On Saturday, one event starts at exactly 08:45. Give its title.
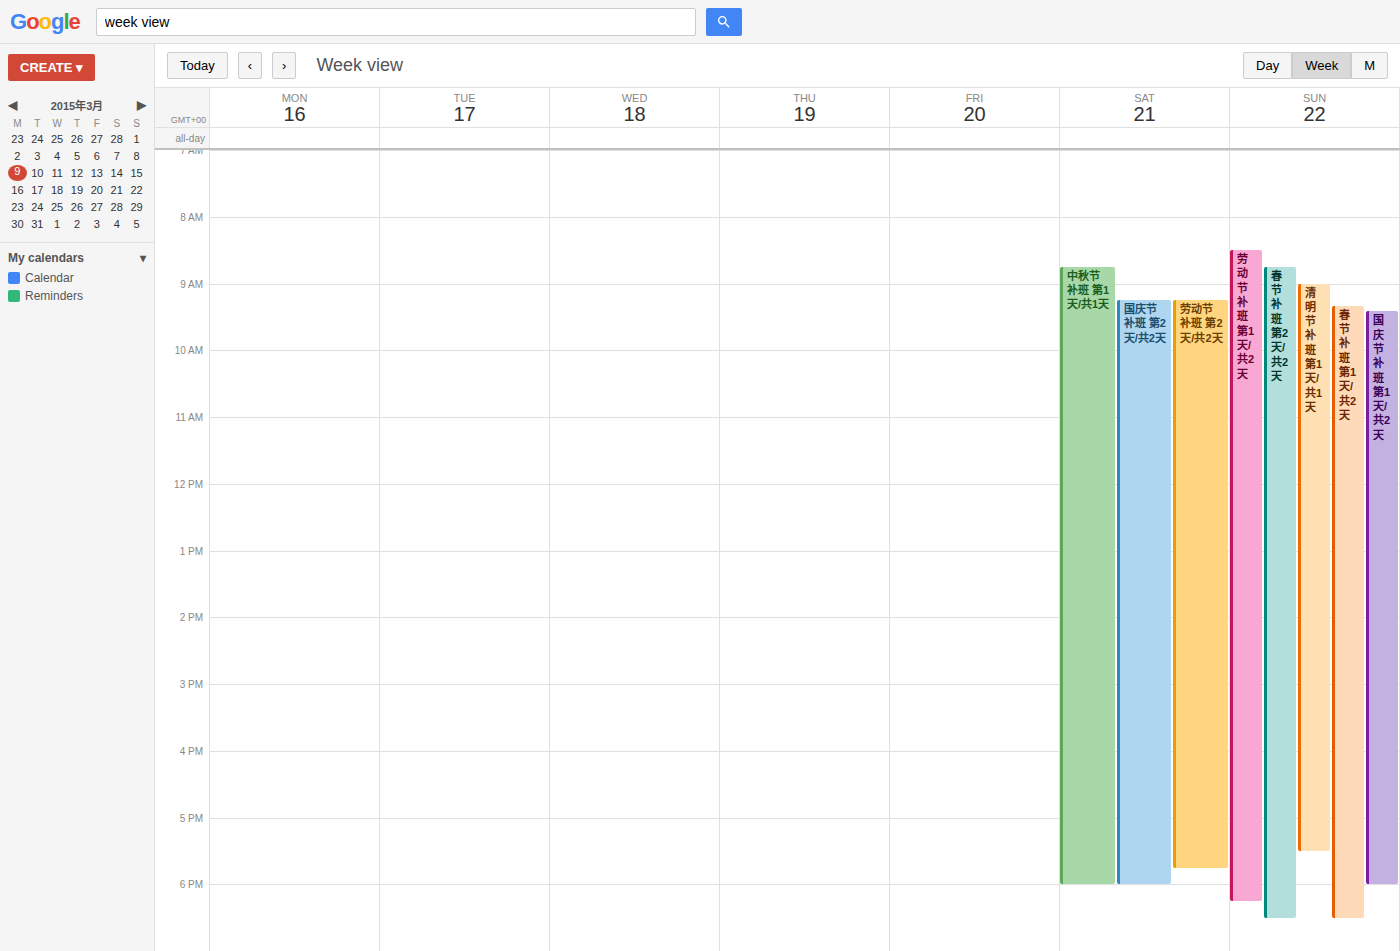
"中秋节 补班 第1天/共1天"